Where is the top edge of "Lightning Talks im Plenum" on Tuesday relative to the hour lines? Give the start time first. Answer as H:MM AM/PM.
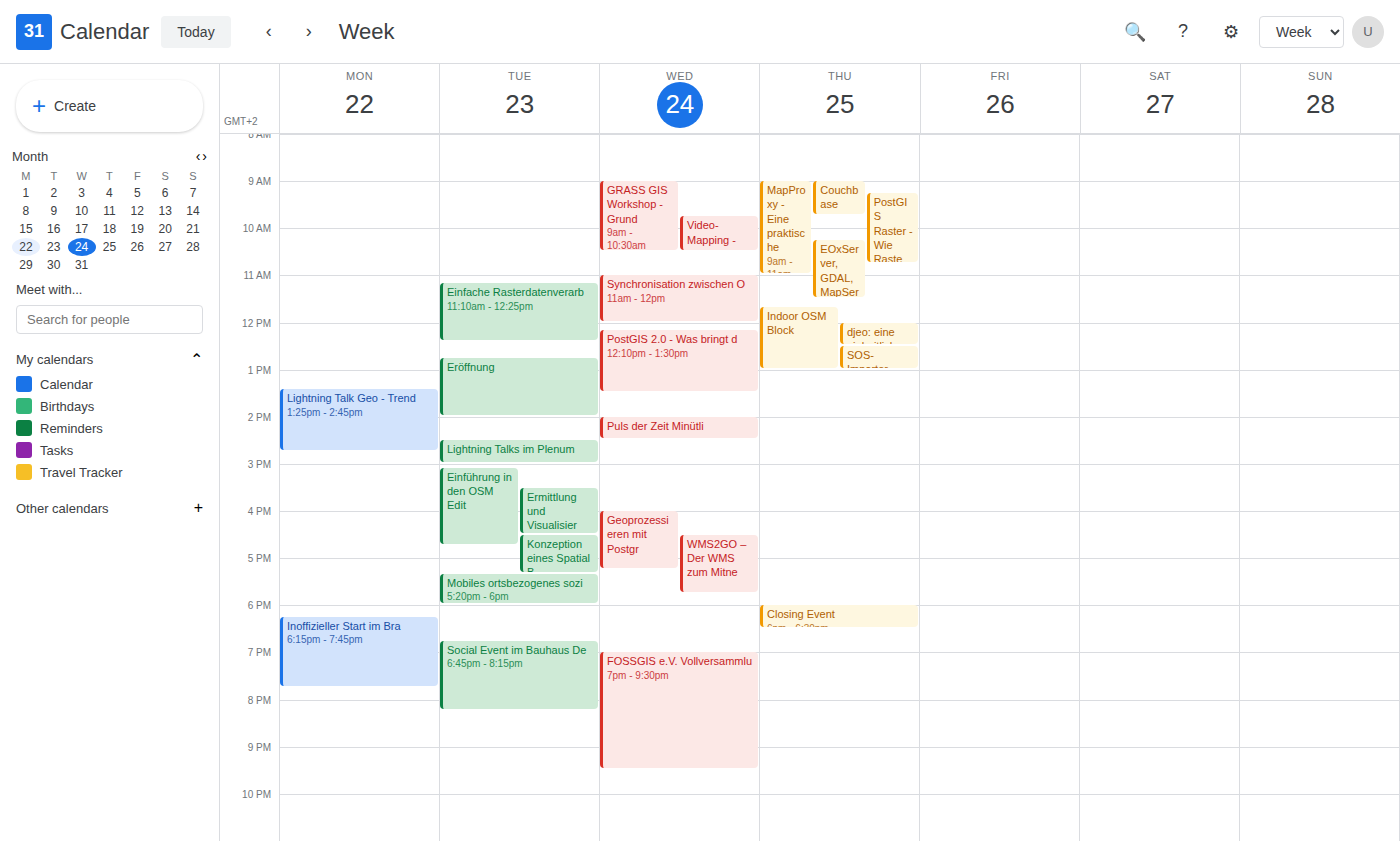
2:30 PM -- halfway between the 2 PM and 3 PM lines.